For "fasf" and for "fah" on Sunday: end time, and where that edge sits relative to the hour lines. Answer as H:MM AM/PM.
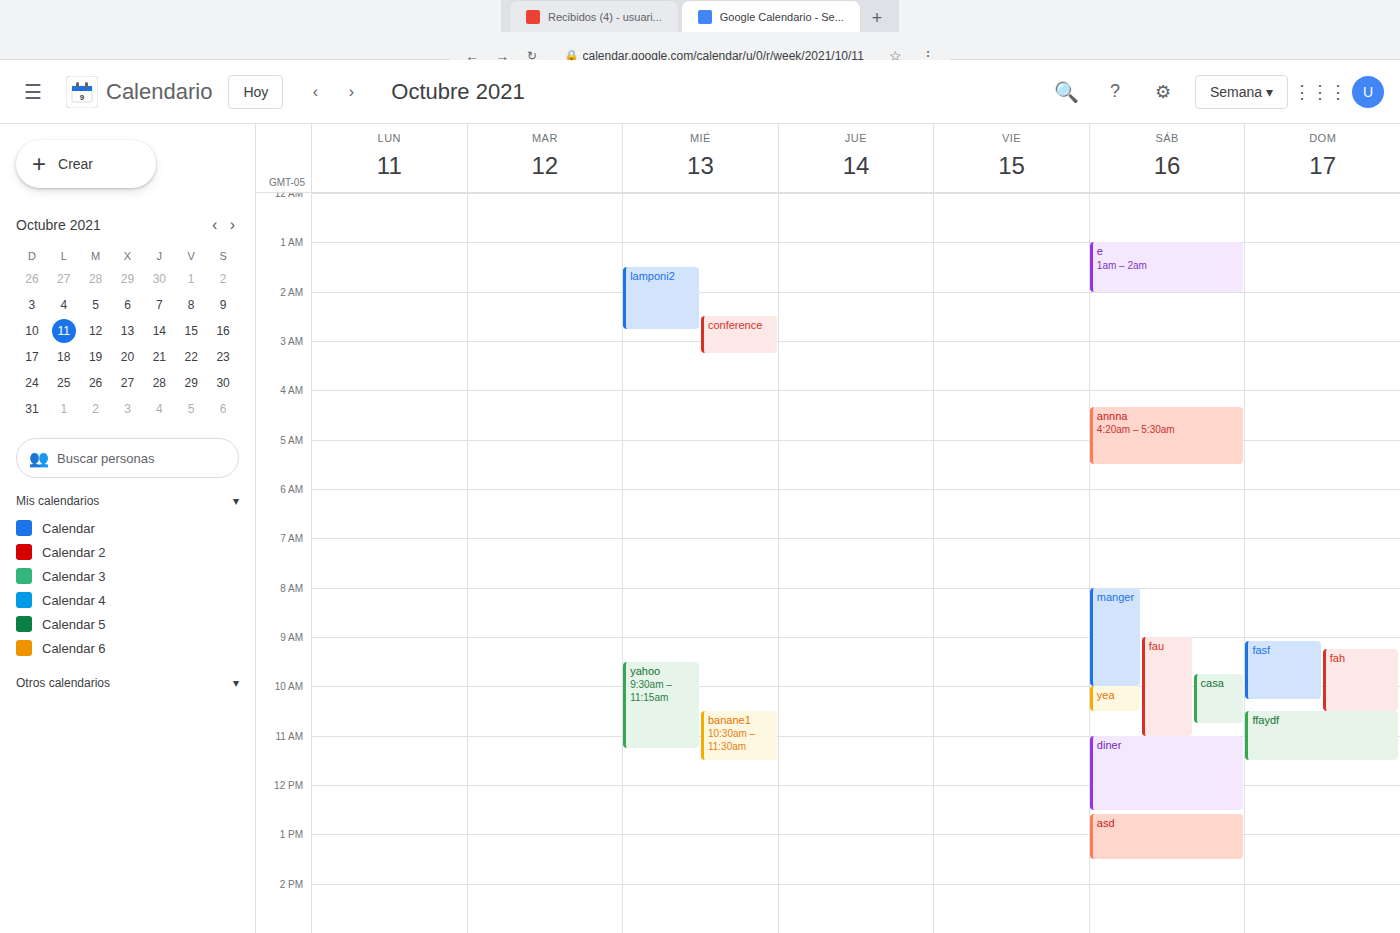
"fasf": 10:15 AM, neither: a quarter of the way from the 10 AM line to the 11 AM line. "fah": 10:30 AM, halfway between the 10 AM and 11 AM lines.